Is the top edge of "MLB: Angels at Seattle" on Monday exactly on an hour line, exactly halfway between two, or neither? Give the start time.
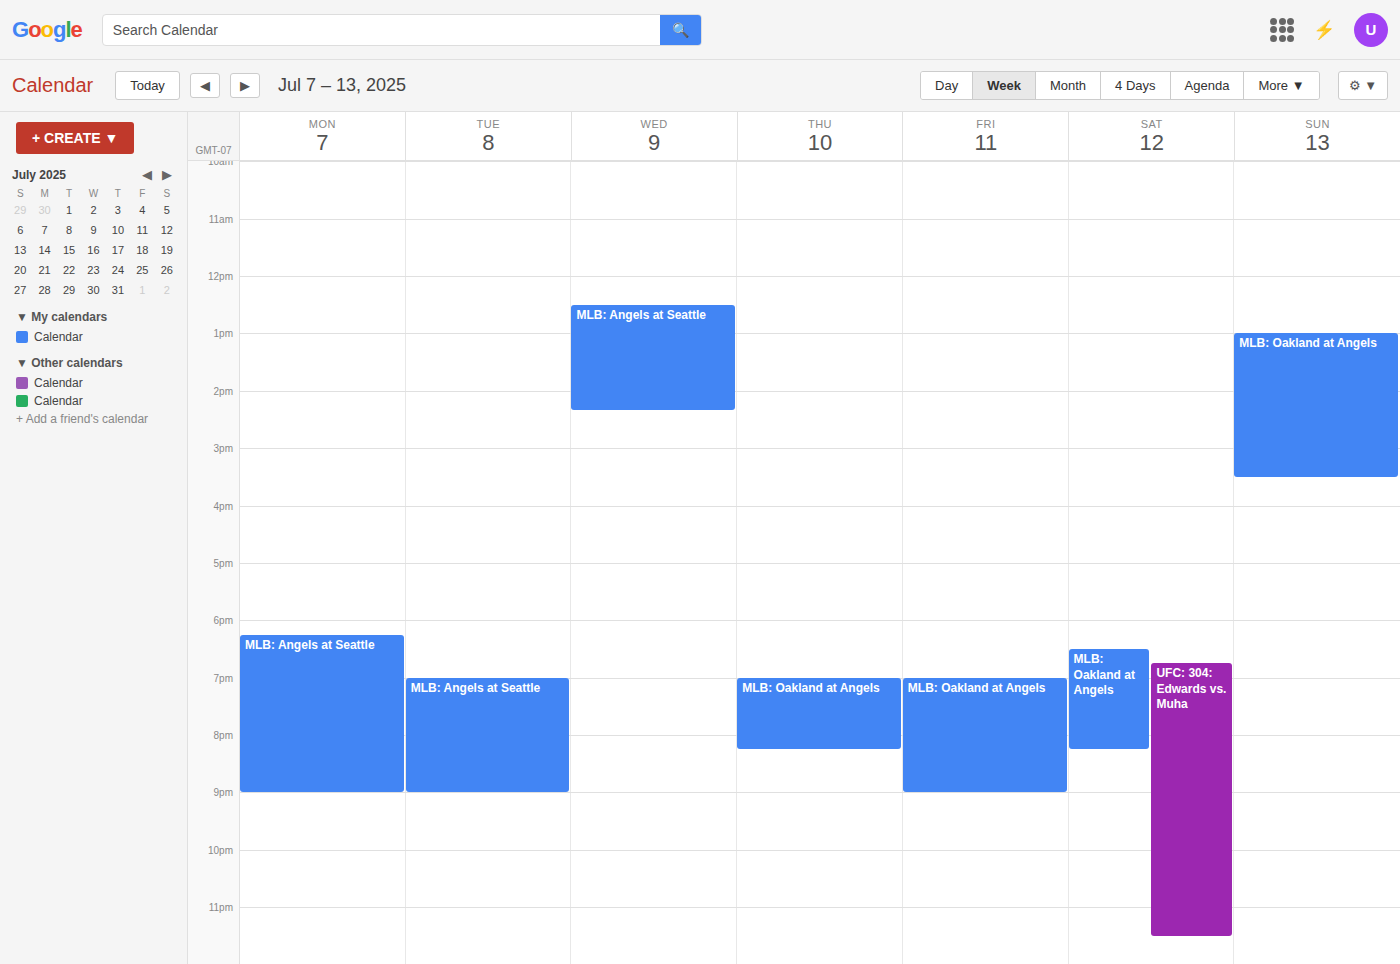
6:15 PM -- neither: a quarter of the way from the 6 PM line to the 7 PM line.